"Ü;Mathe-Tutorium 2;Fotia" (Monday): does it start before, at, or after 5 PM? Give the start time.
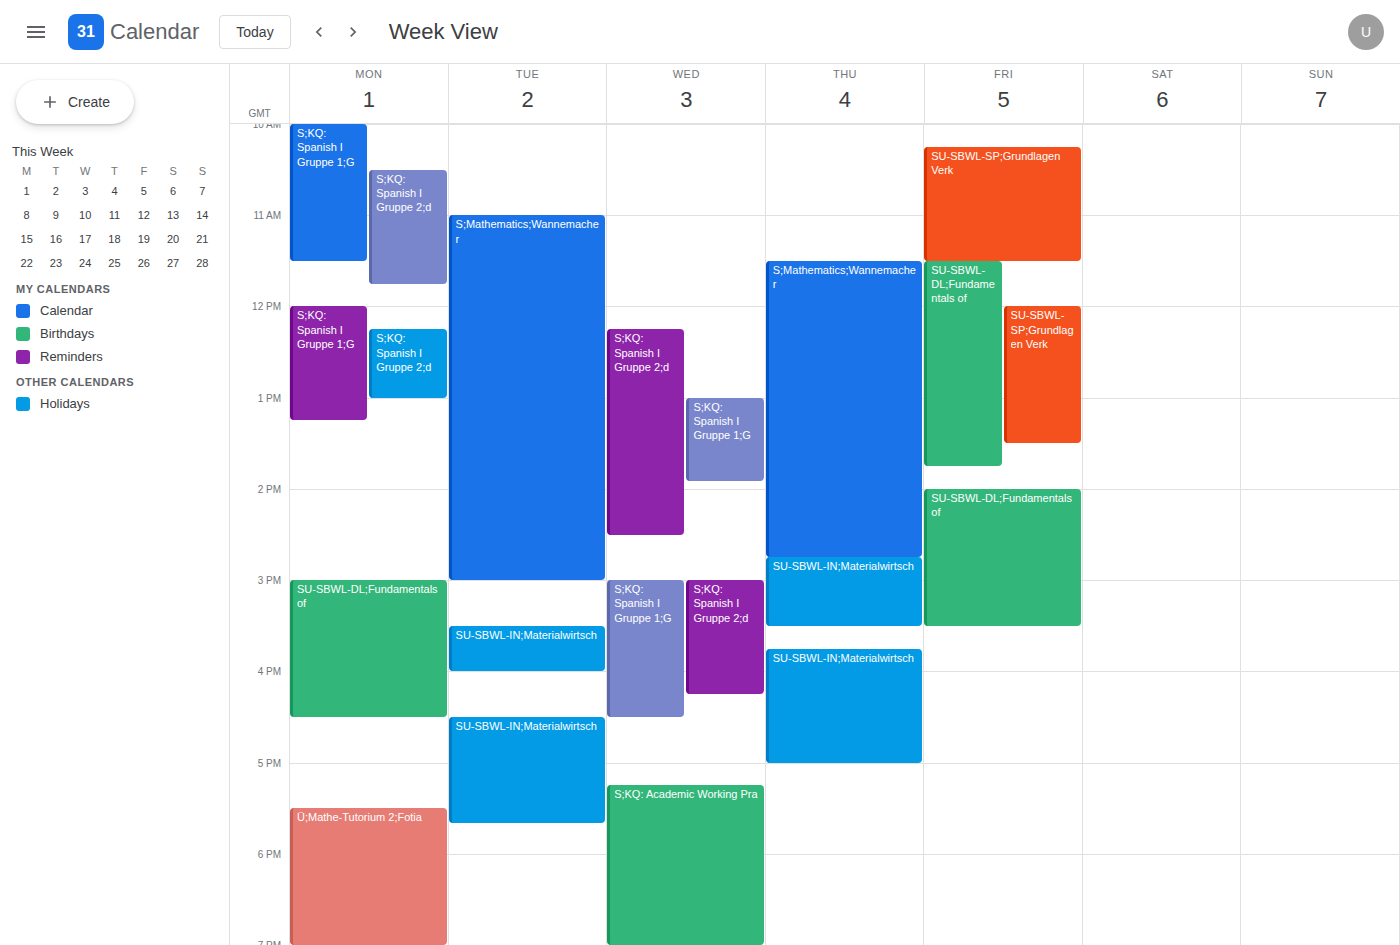
5:30 PM -- after 5 PM, 30 minutes below the 5 PM line.